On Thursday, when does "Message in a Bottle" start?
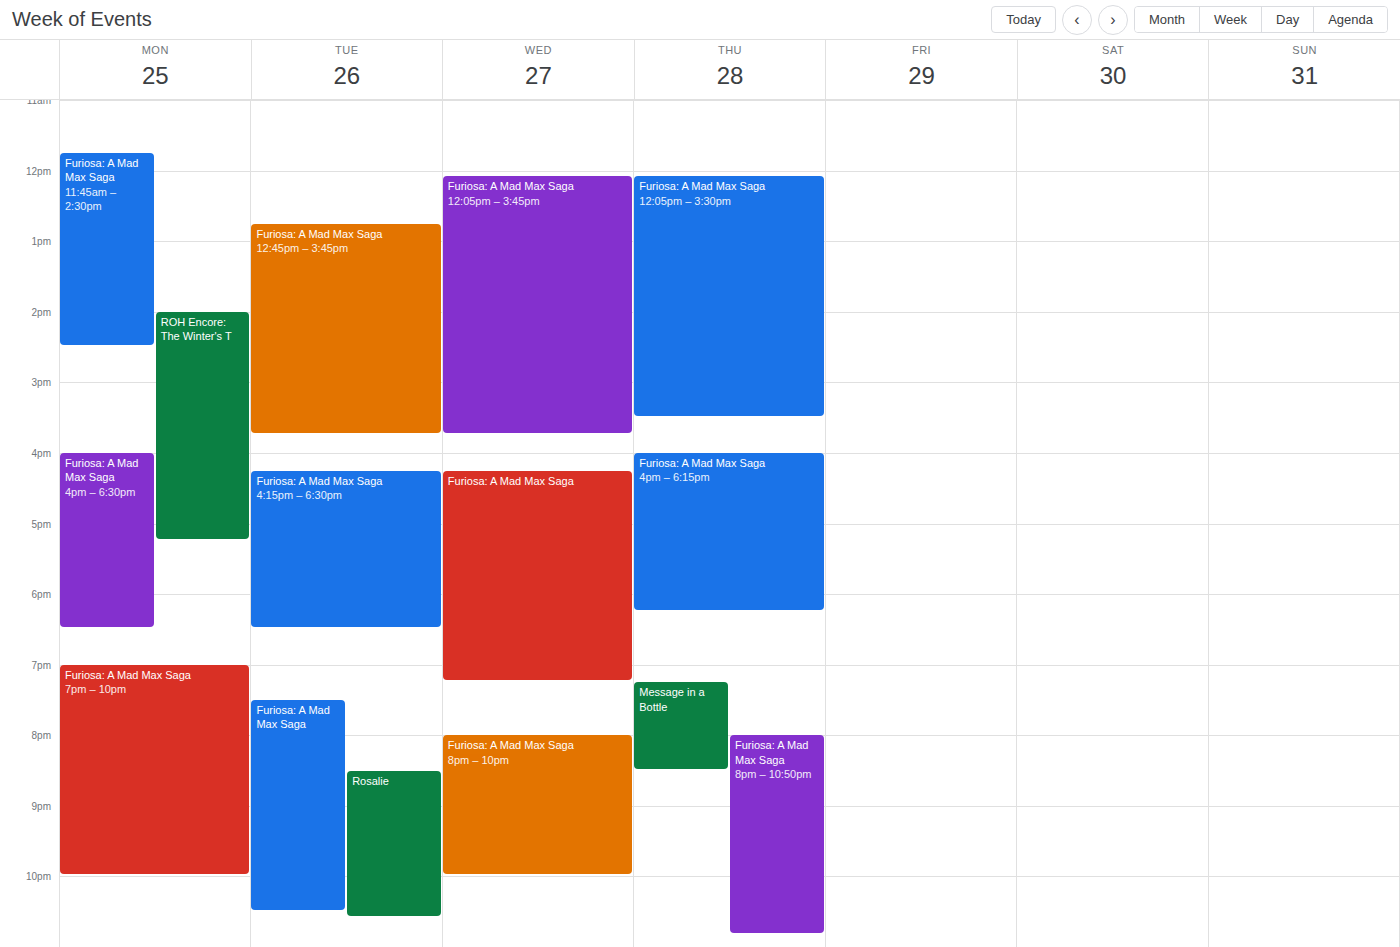
7:15 PM